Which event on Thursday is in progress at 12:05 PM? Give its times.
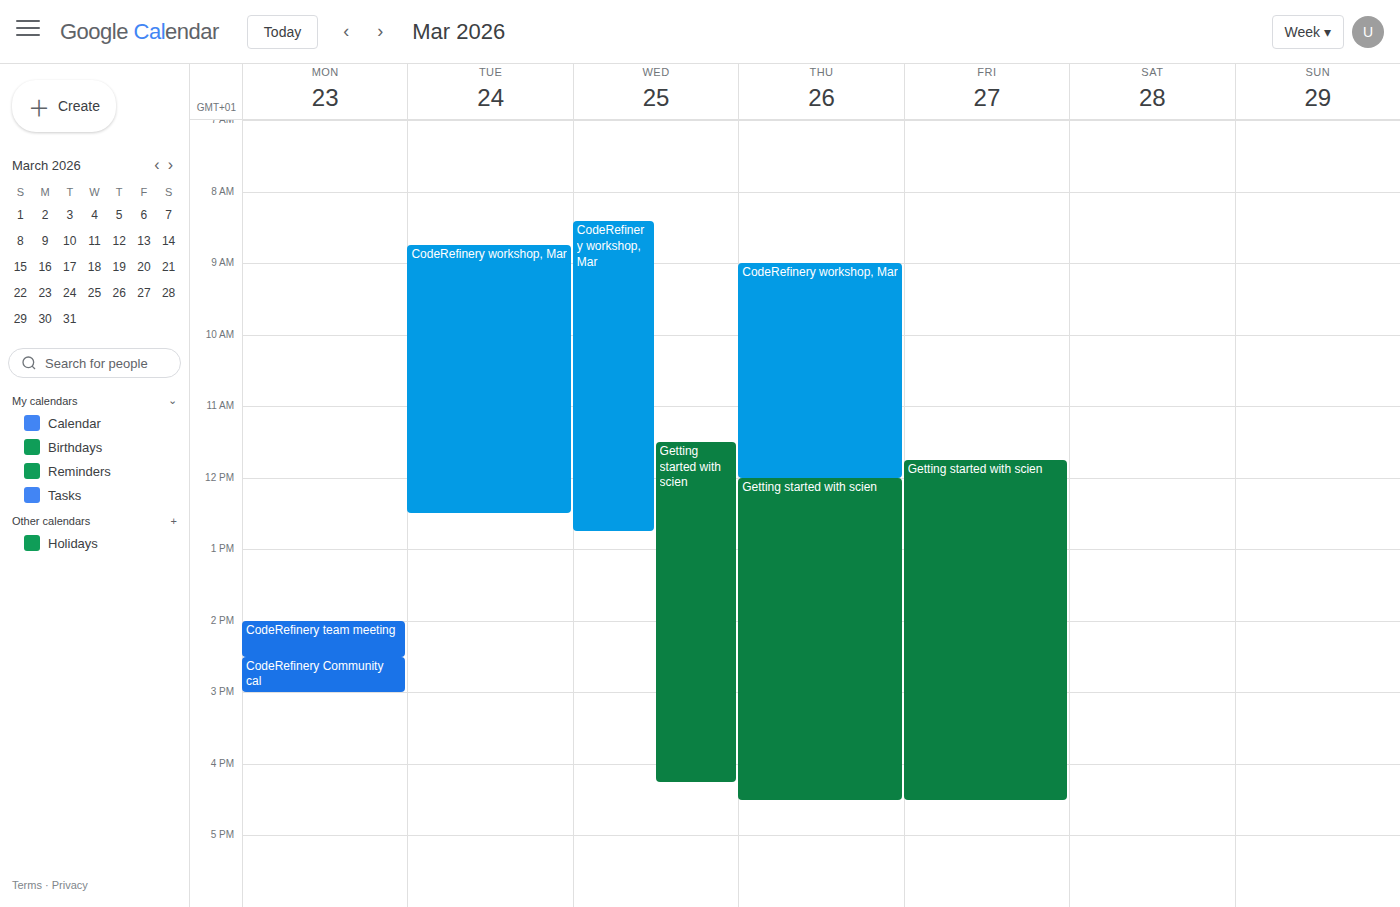
"Getting started with scien", 12:00 PM to 4:30 PM